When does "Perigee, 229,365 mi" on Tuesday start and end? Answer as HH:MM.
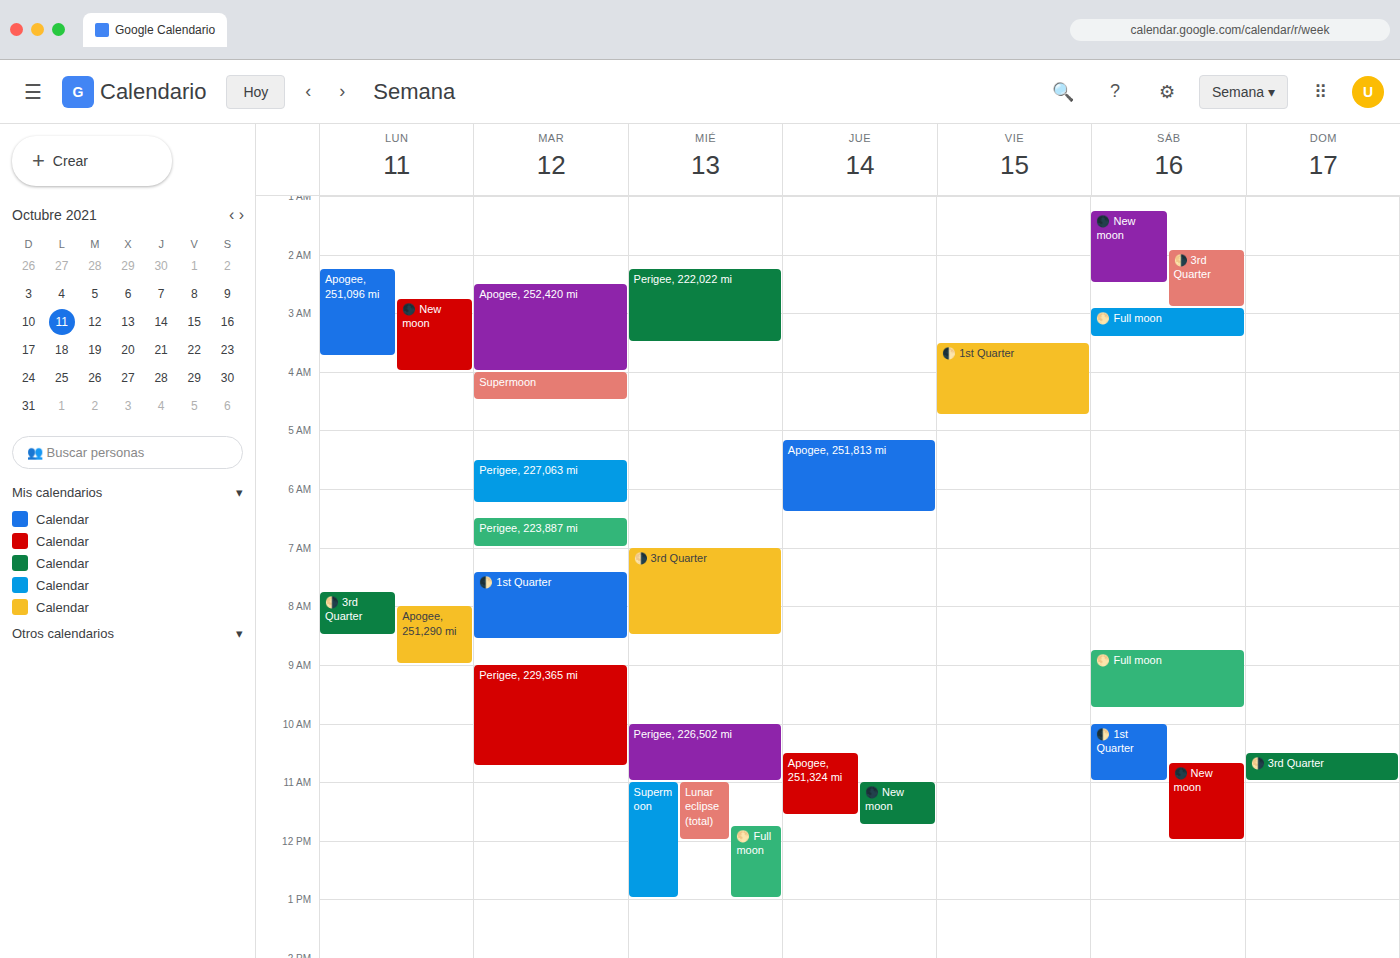
09:00 to 10:45